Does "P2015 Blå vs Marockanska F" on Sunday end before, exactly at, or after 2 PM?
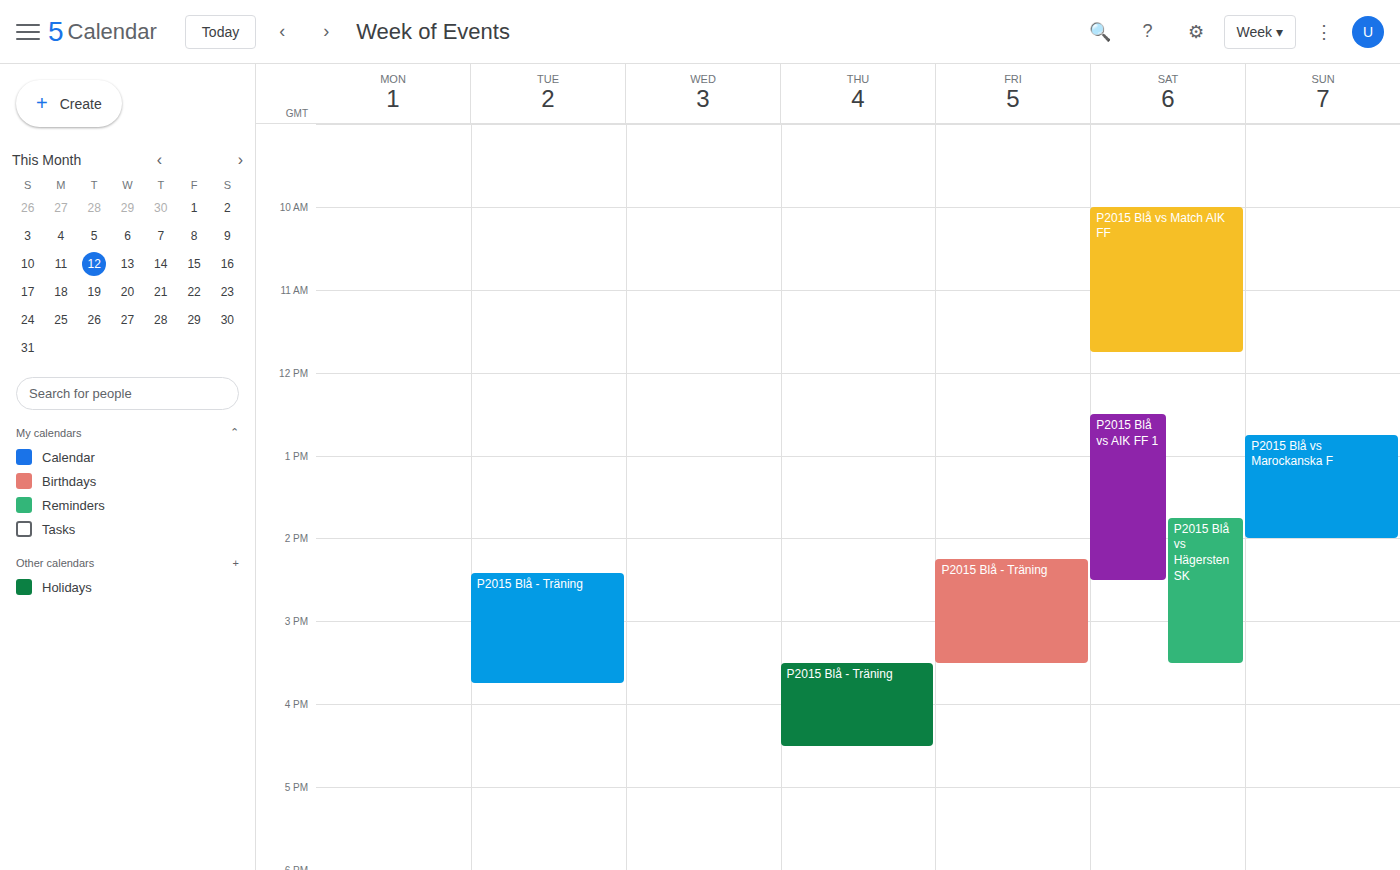
2:00 PM -- exactly at 2 PM, on the 2 PM line.